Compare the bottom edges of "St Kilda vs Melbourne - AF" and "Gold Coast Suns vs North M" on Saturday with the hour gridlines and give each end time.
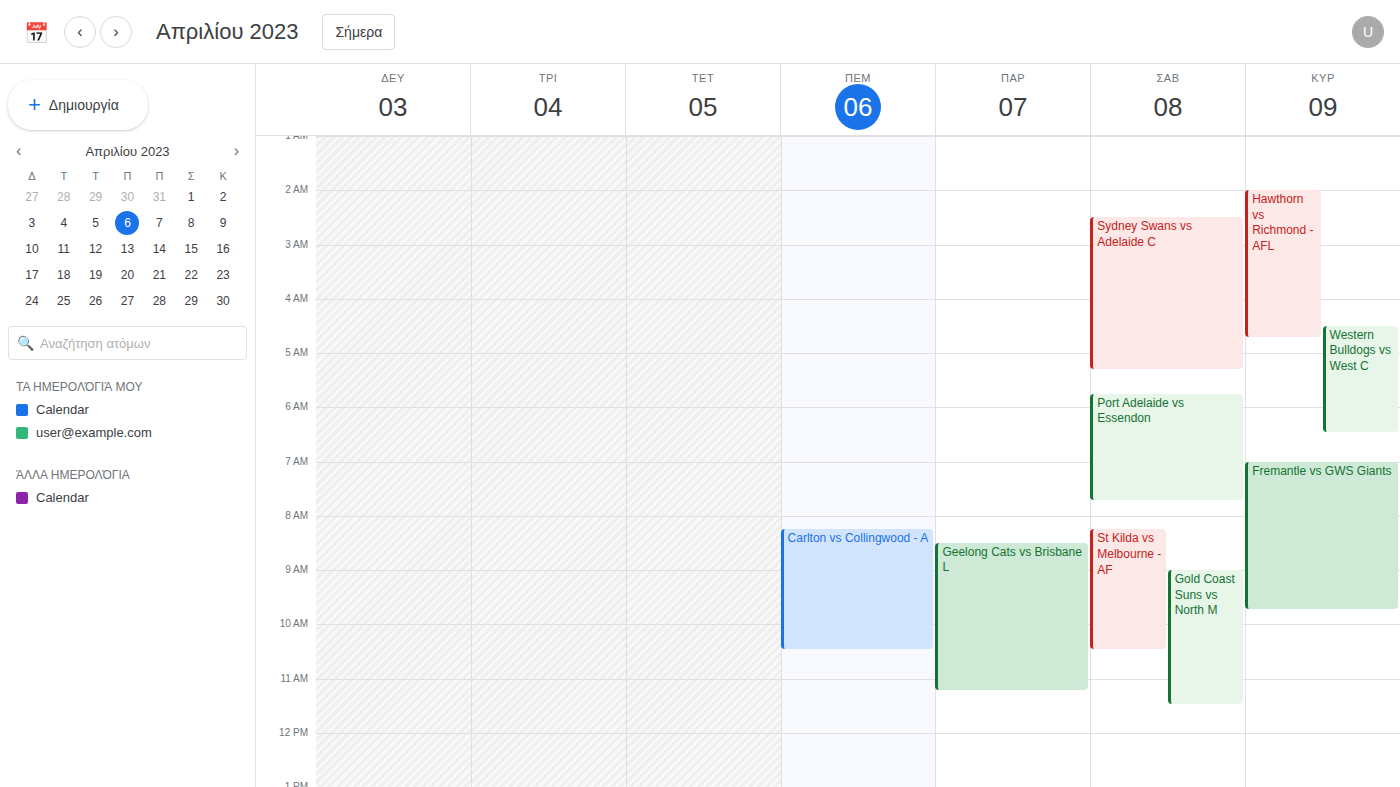
"St Kilda vs Melbourne - AF": 10:30 AM, halfway between the 10 AM and 11 AM lines. "Gold Coast Suns vs North M": 11:30 AM, halfway between the 11 AM and 12 PM lines.